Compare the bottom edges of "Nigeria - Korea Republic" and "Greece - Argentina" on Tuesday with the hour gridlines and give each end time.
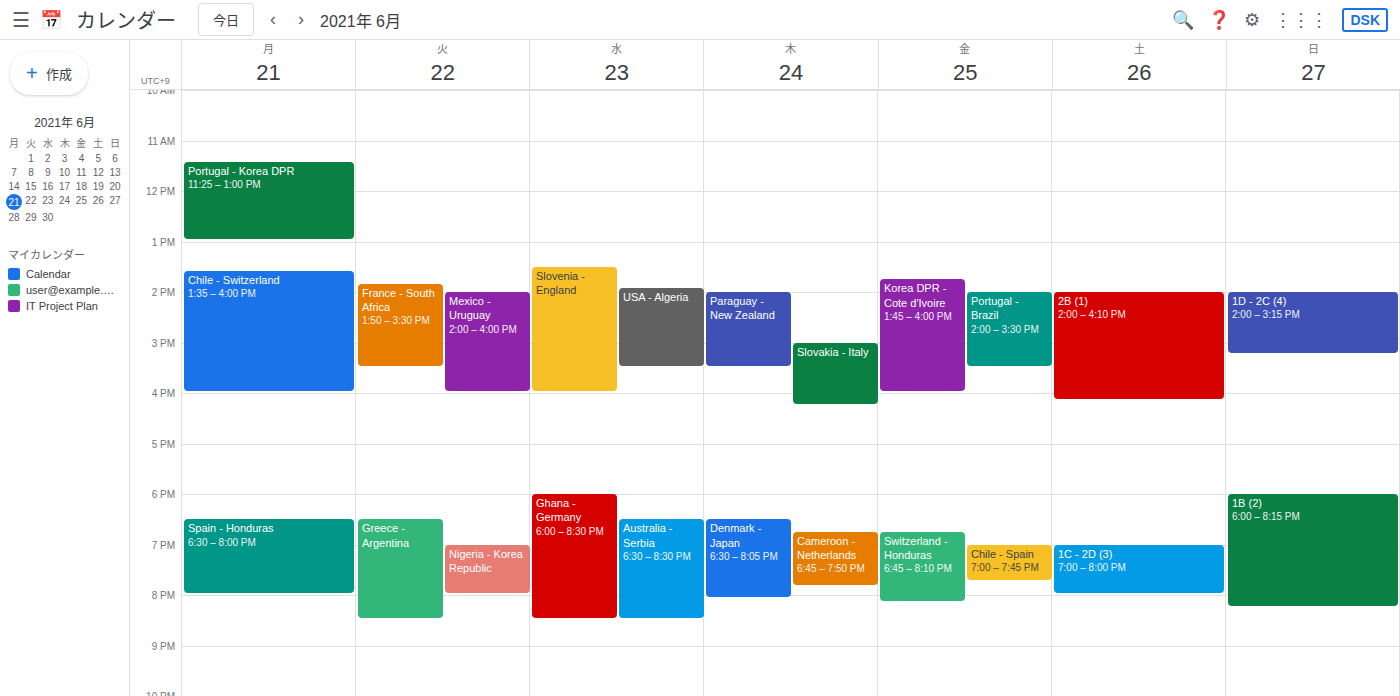
"Nigeria - Korea Republic": 8:00 PM, exactly on the 8 PM line. "Greece - Argentina": 8:30 PM, halfway between the 8 PM and 9 PM lines.